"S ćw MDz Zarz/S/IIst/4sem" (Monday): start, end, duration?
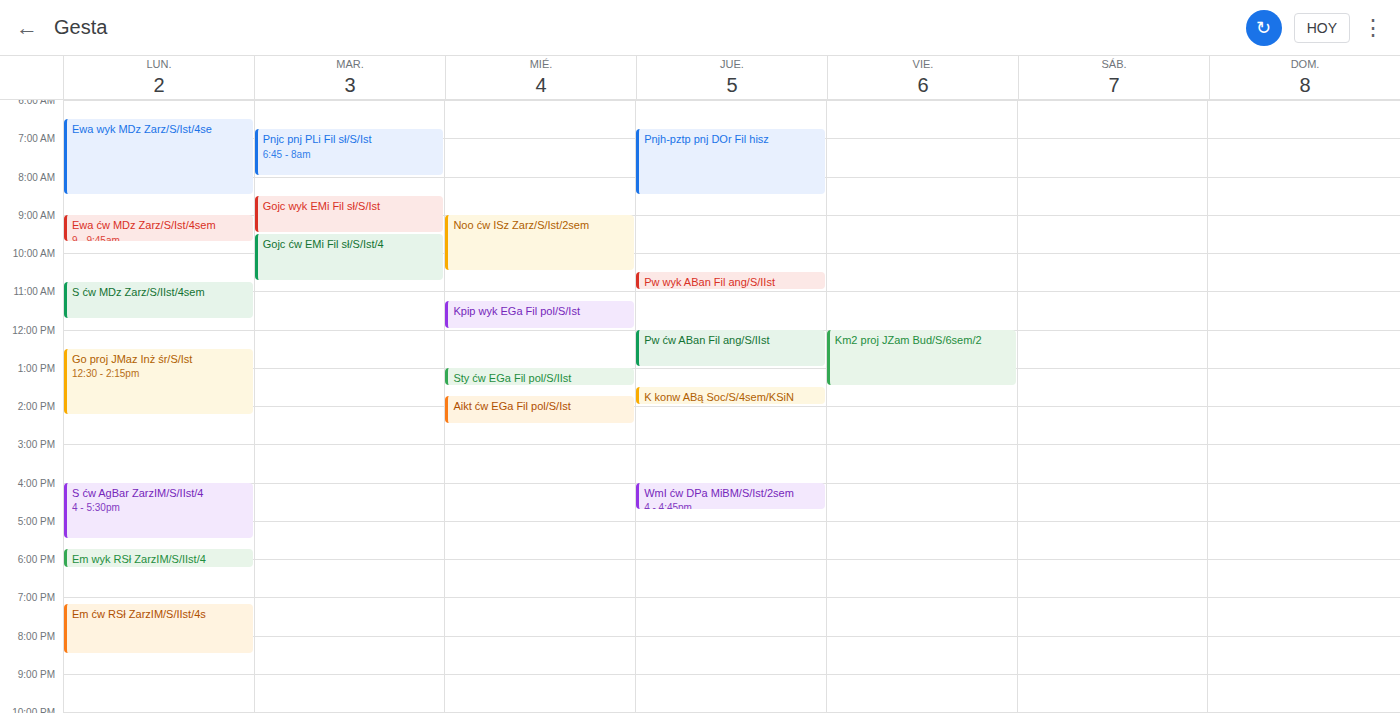
10:45 AM to 11:45 AM, 1 hour